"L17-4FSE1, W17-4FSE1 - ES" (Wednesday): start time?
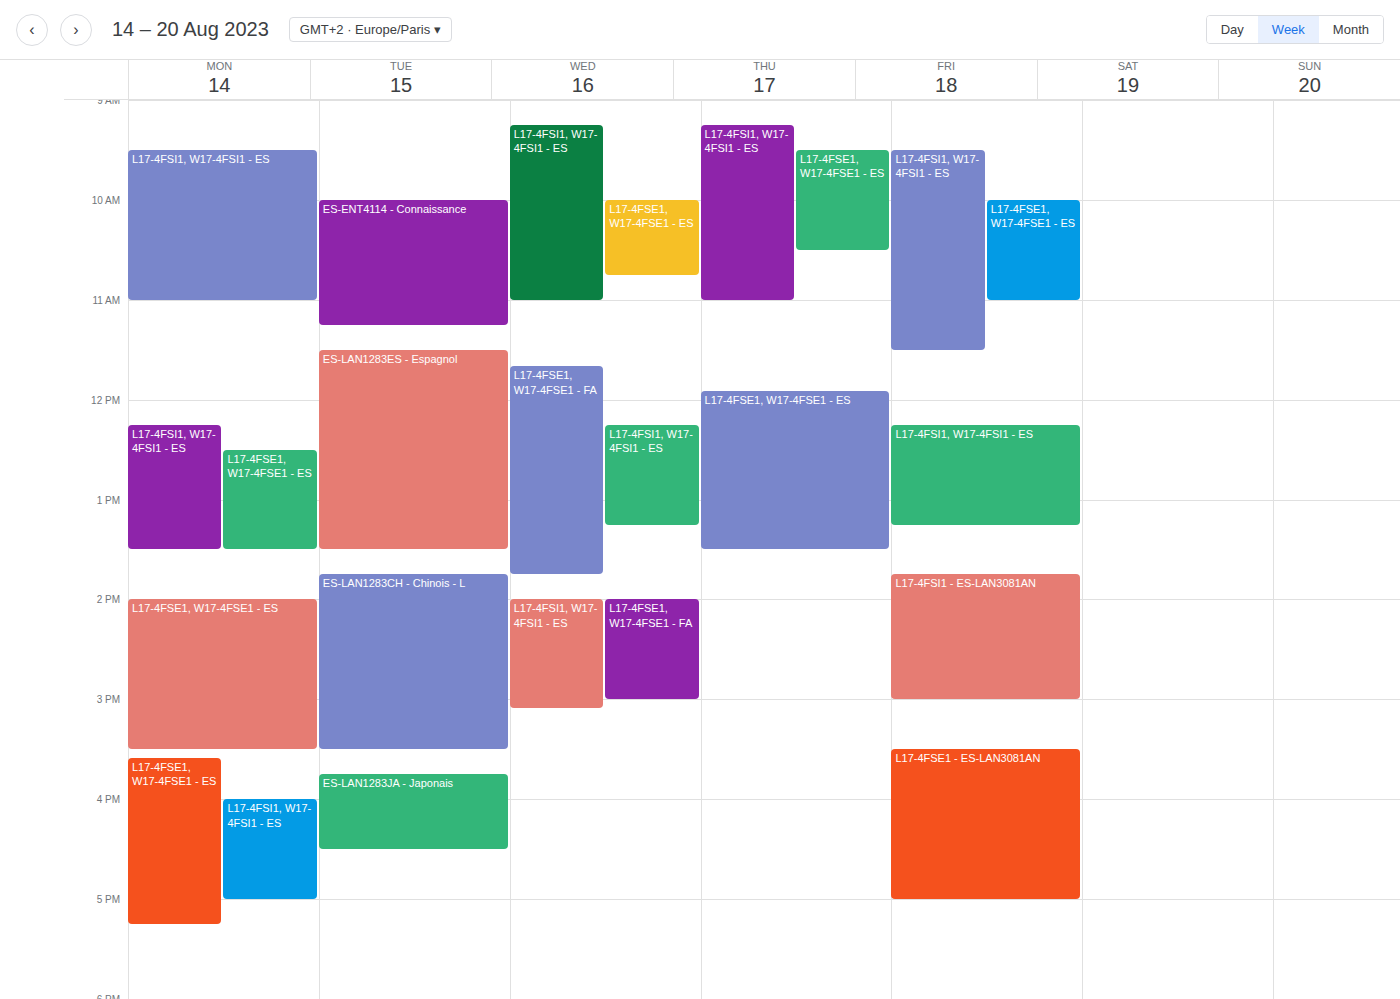
10:00 AM